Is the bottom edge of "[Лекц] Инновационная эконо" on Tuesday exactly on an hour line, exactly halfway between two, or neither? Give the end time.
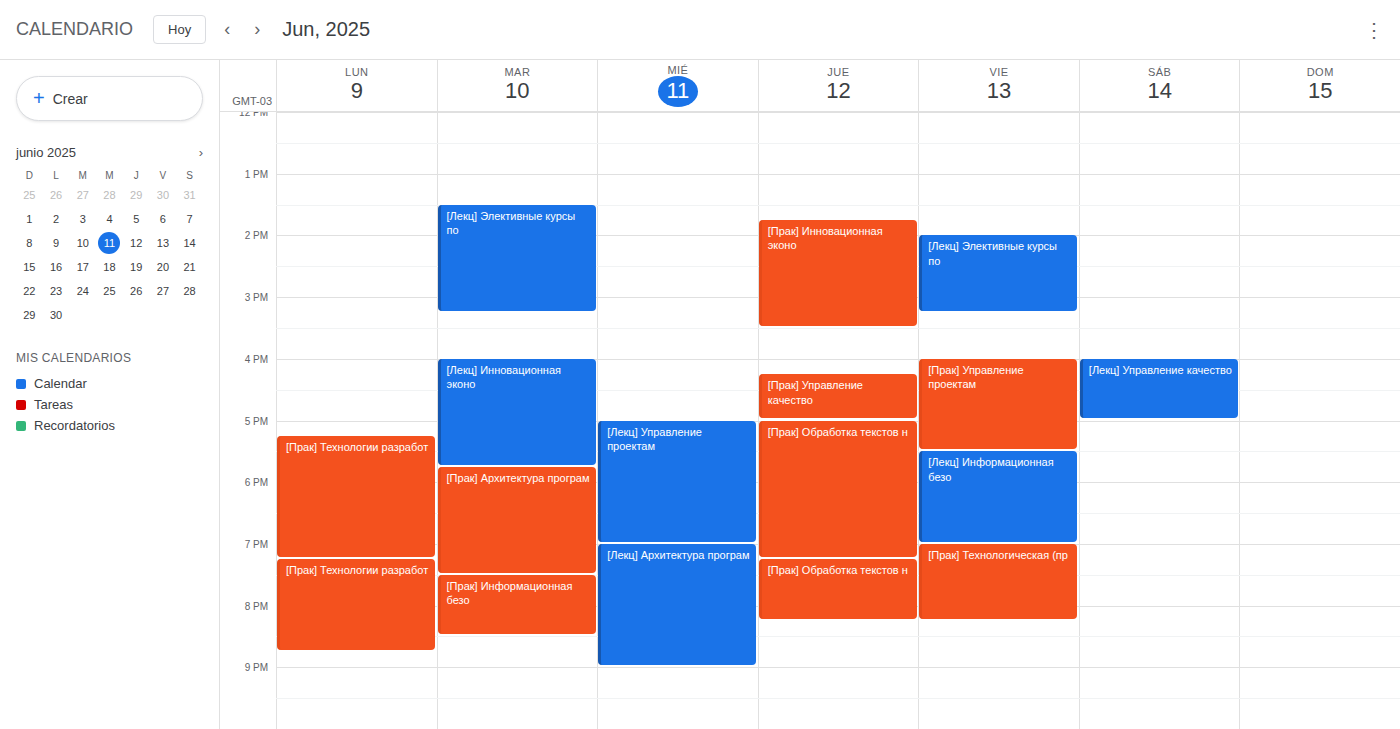
5:45 PM -- neither: three quarters of the way from the 5 PM line to the 6 PM line.